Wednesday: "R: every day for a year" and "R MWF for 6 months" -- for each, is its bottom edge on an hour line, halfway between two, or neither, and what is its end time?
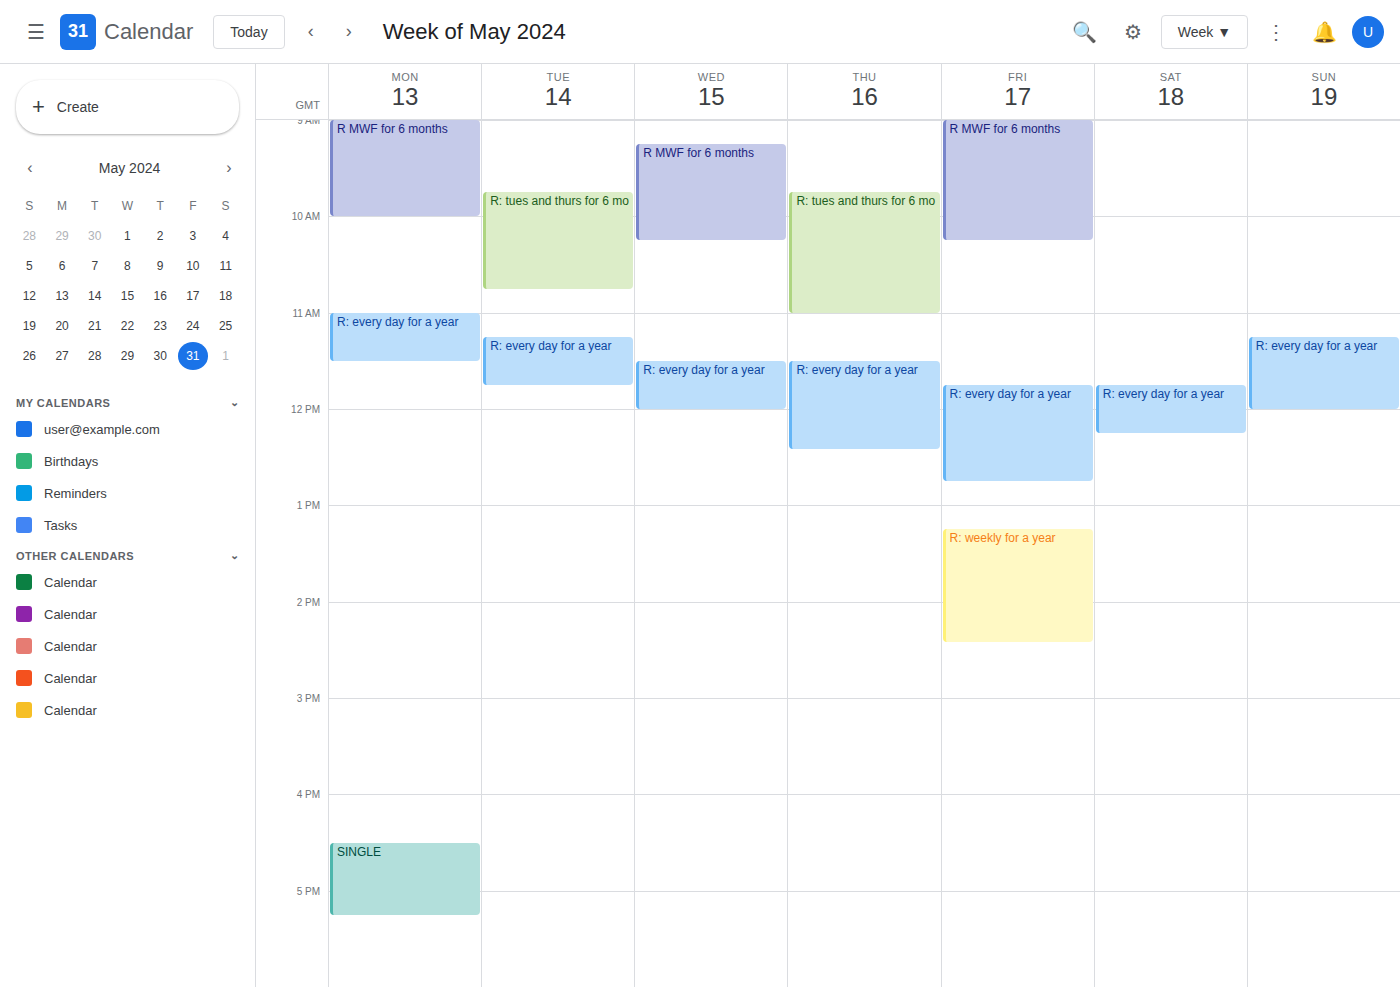
"R: every day for a year": 12:00 PM, exactly on the 12 PM line. "R MWF for 6 months": 10:15 AM, neither: a quarter of the way from the 10 AM line to the 11 AM line.